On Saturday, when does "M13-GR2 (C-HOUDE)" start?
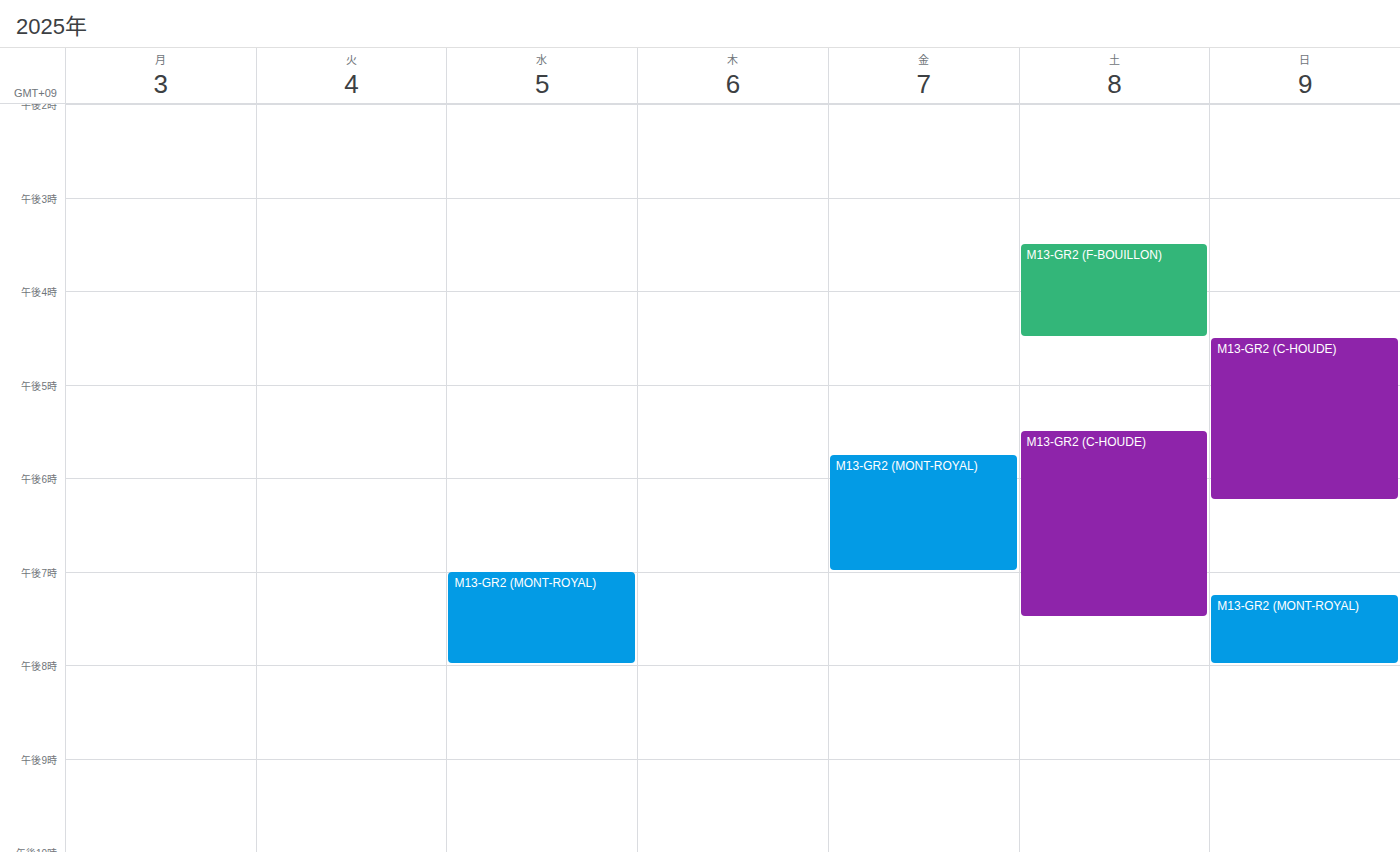
5:30 PM